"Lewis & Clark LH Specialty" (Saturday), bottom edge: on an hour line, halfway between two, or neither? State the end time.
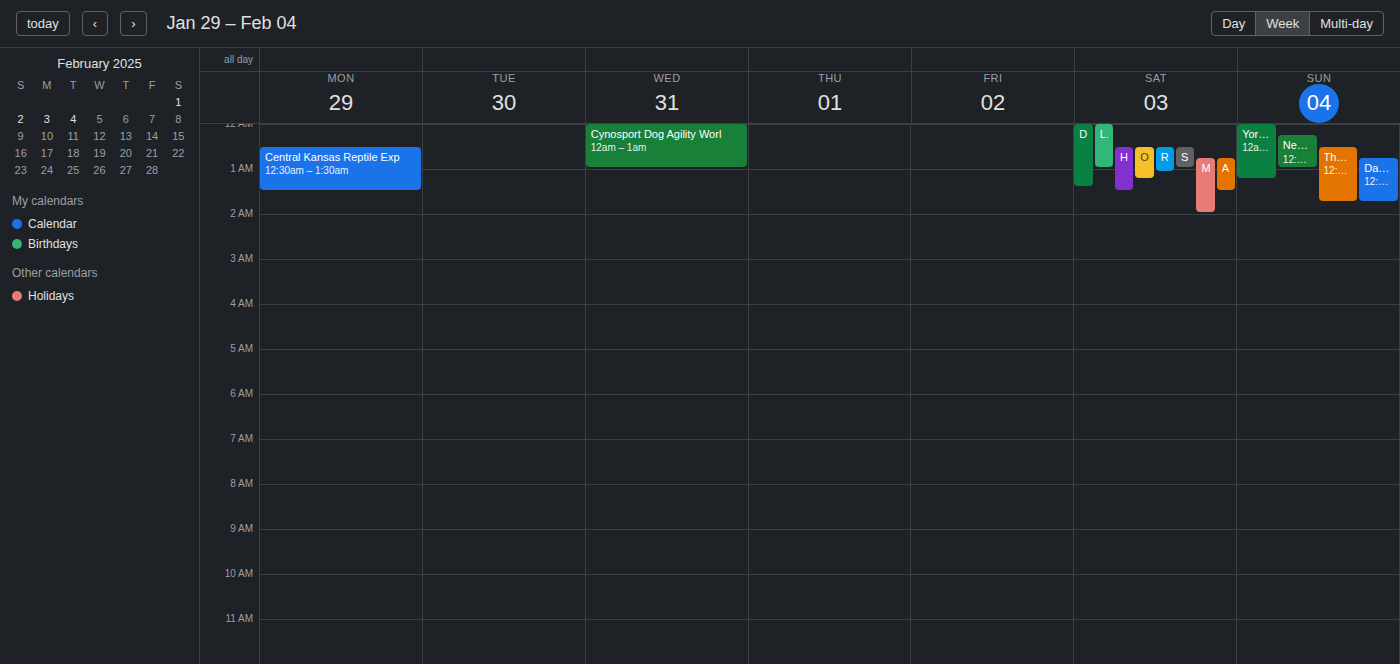
1:00 AM -- exactly on the 1 AM line.